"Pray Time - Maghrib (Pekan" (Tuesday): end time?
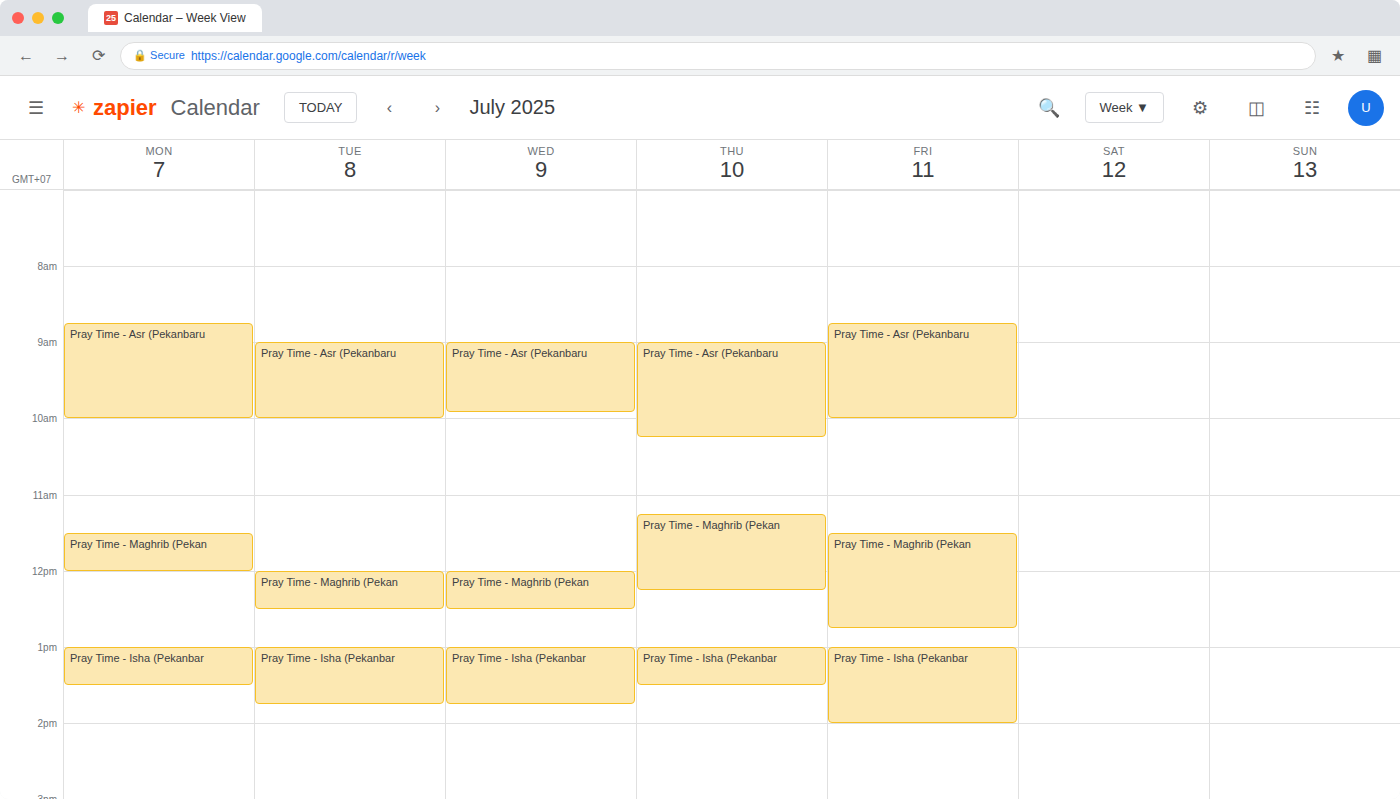
12:30 PM